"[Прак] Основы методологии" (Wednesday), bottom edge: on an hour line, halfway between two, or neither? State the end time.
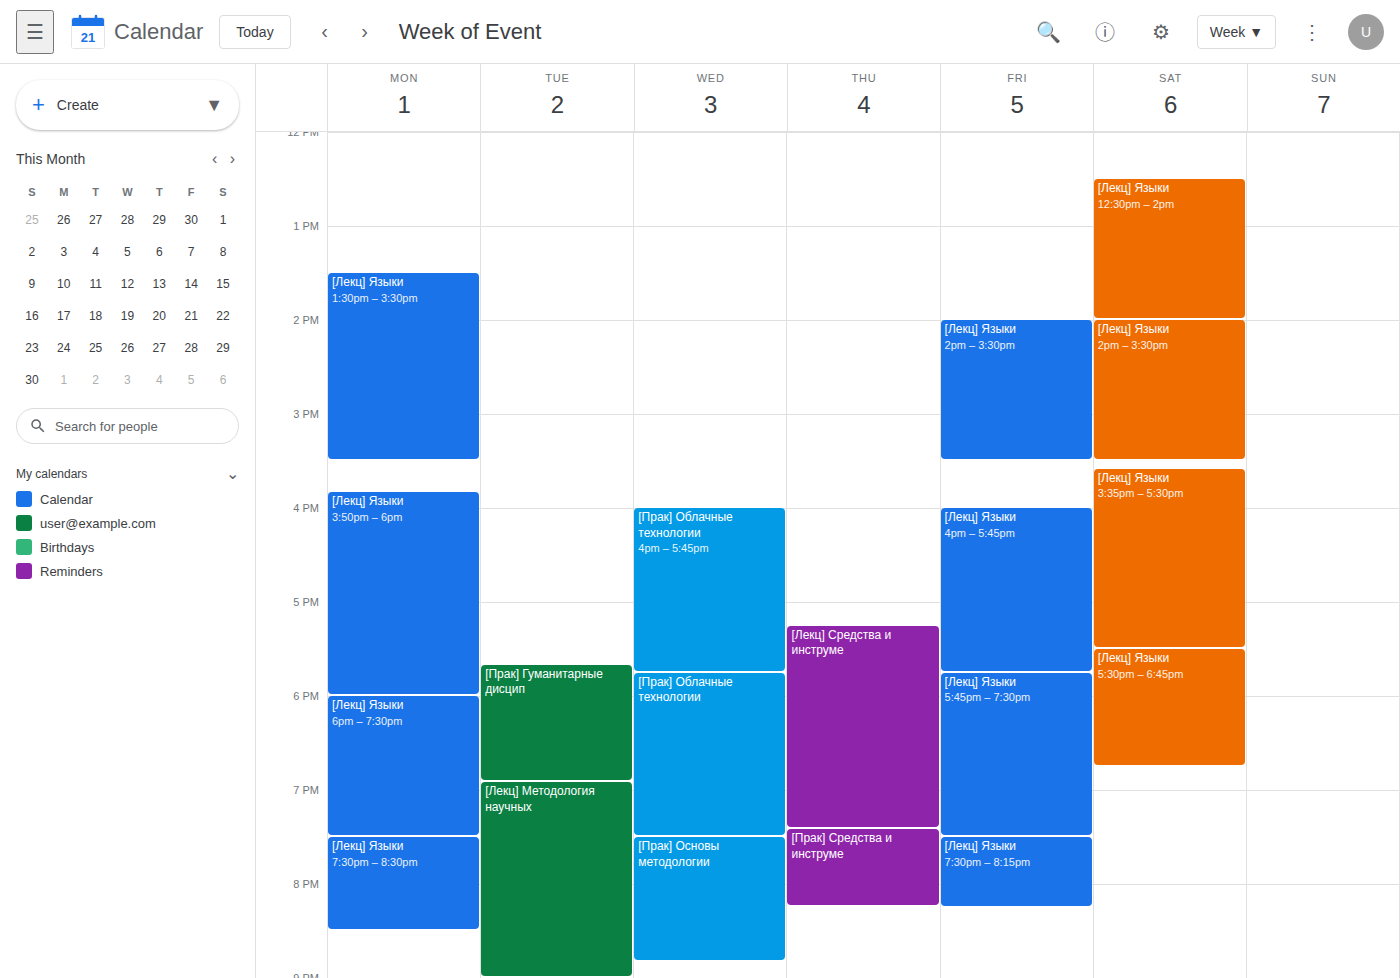
8:50 PM -- neither: 50 minutes below the 8 PM line and 10 minutes above the 9 PM line.